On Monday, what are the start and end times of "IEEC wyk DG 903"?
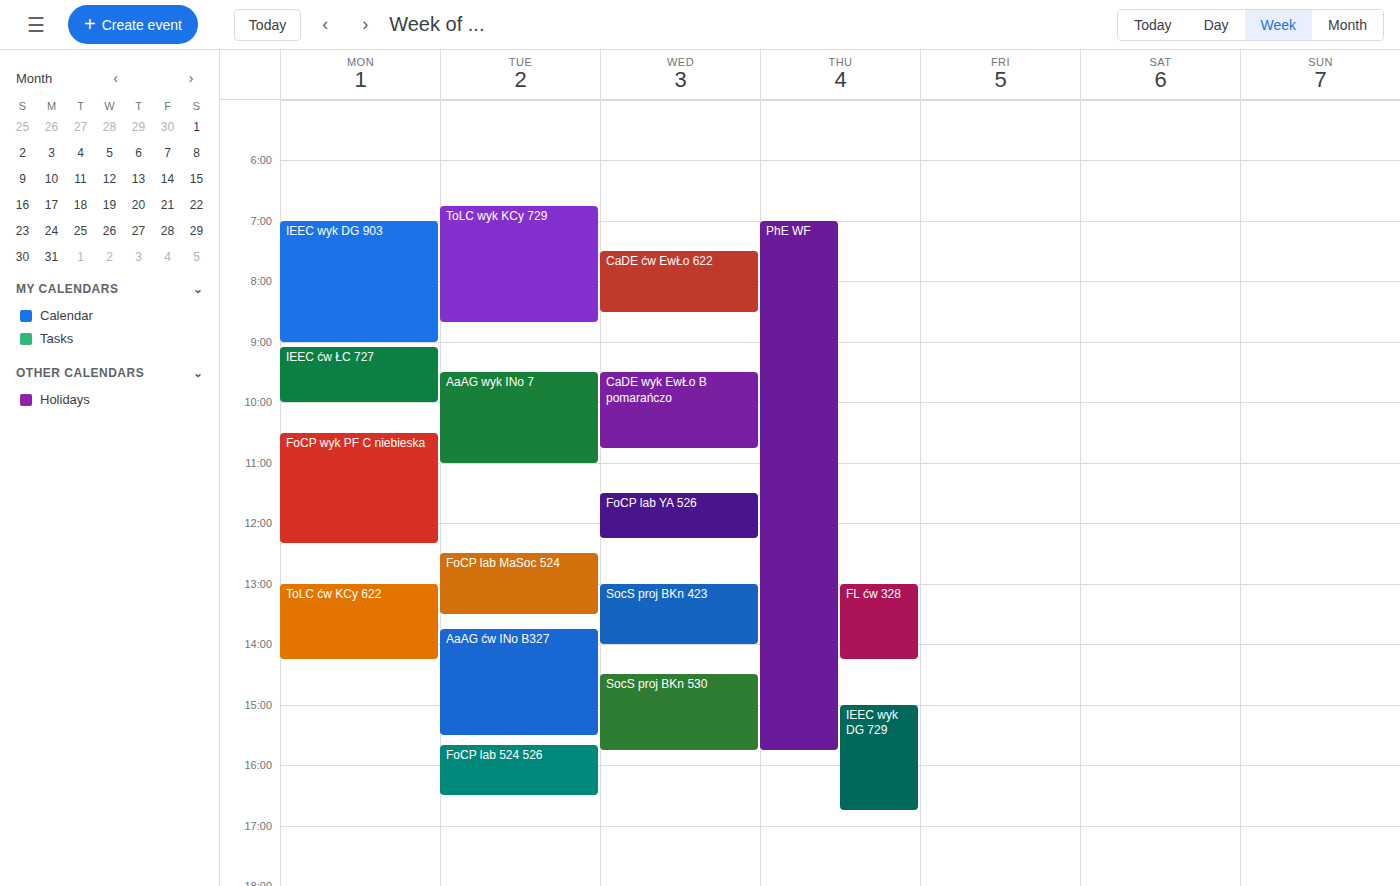
7:00 AM to 9:00 AM